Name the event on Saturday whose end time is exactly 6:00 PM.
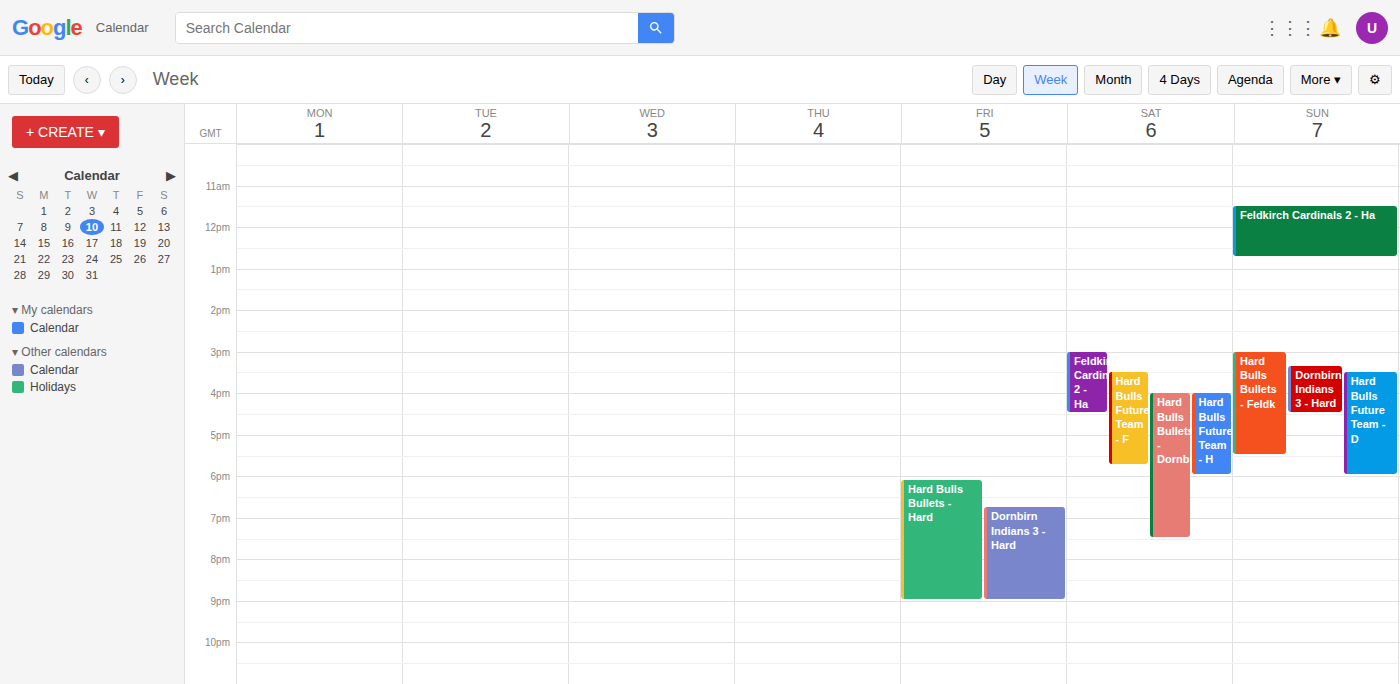
"Hard Bulls Future Team - H"